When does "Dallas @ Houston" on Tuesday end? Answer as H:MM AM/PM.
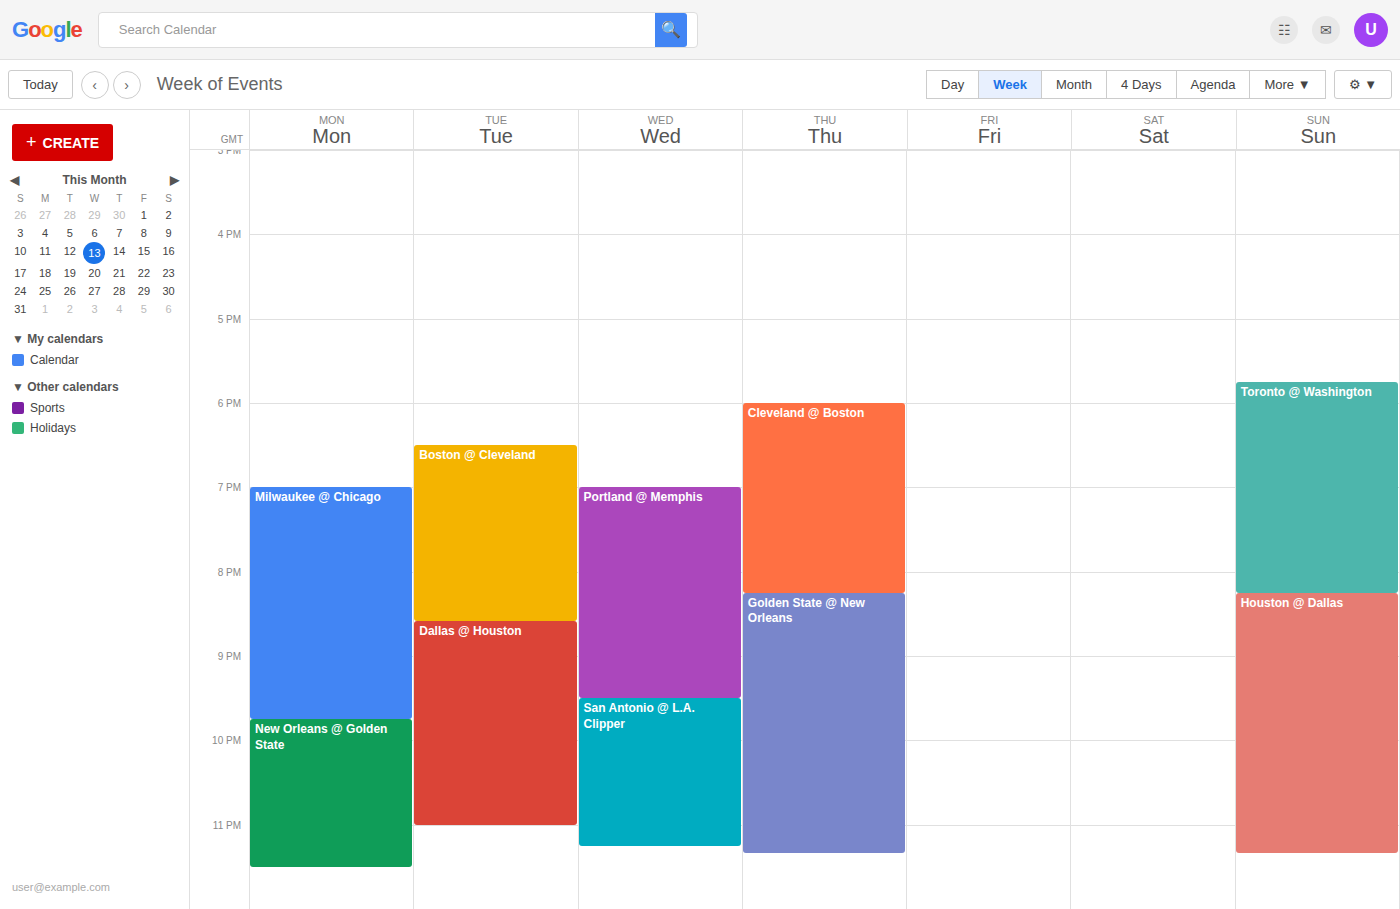
11:00 PM